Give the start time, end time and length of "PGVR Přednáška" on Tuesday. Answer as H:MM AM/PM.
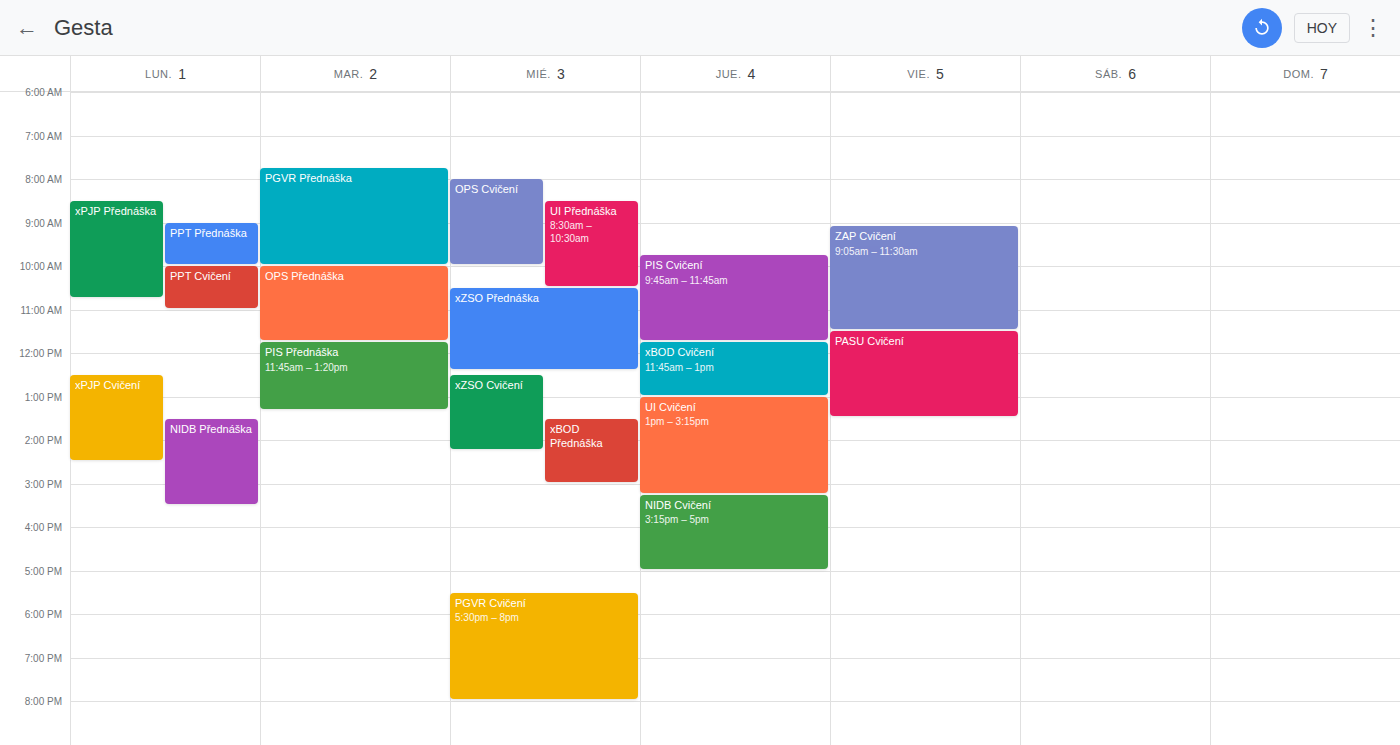
7:45 AM to 10:00 AM, 2 hours 15 minutes